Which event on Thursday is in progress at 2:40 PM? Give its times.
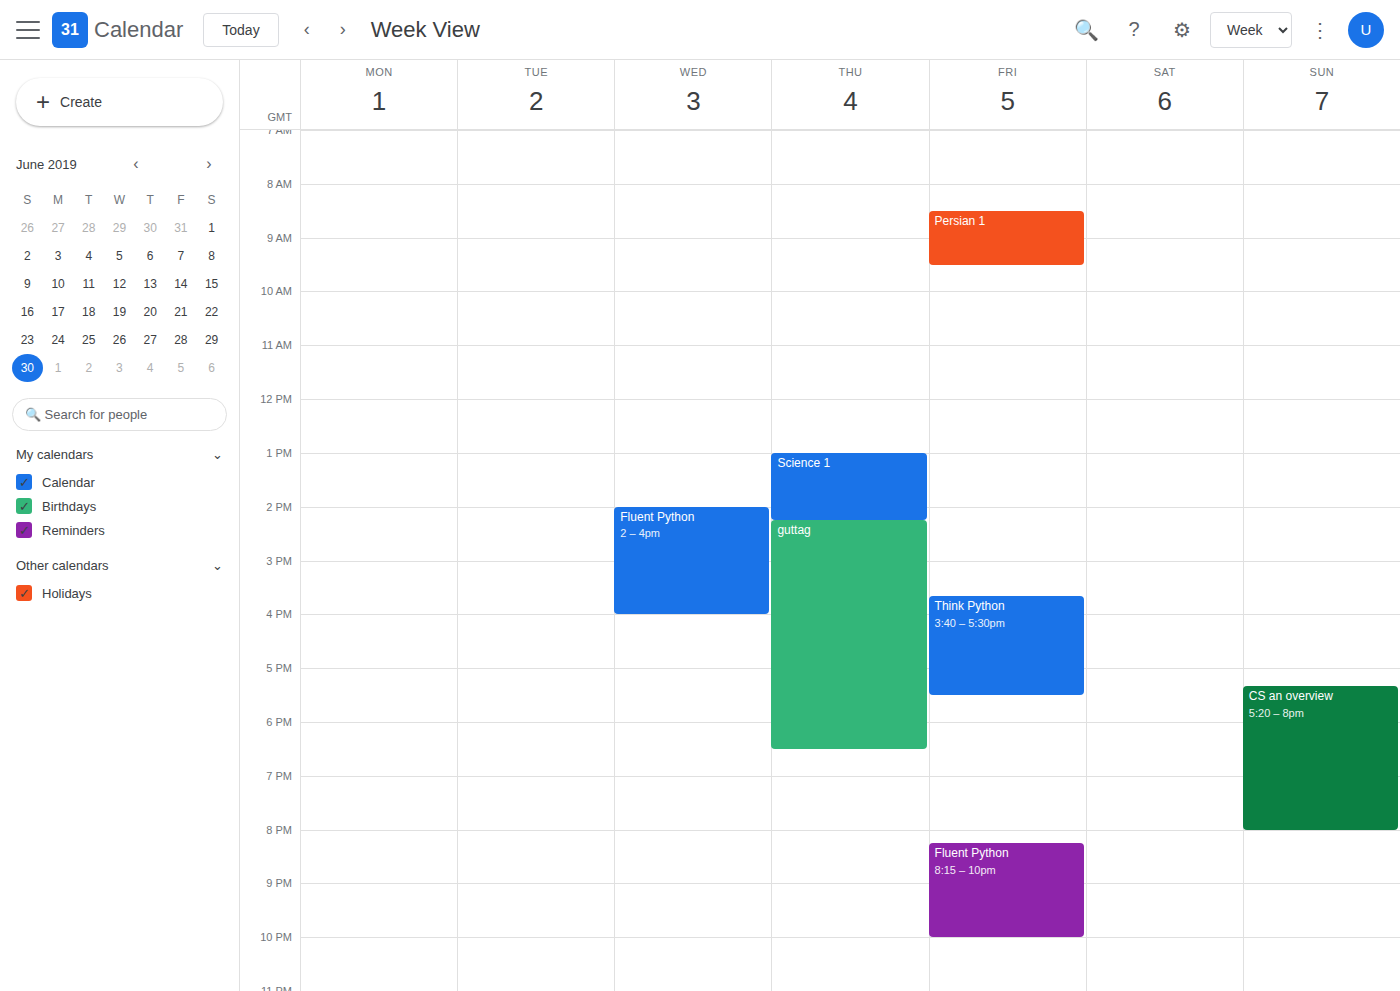
"guttag", 2:15 PM to 6:30 PM